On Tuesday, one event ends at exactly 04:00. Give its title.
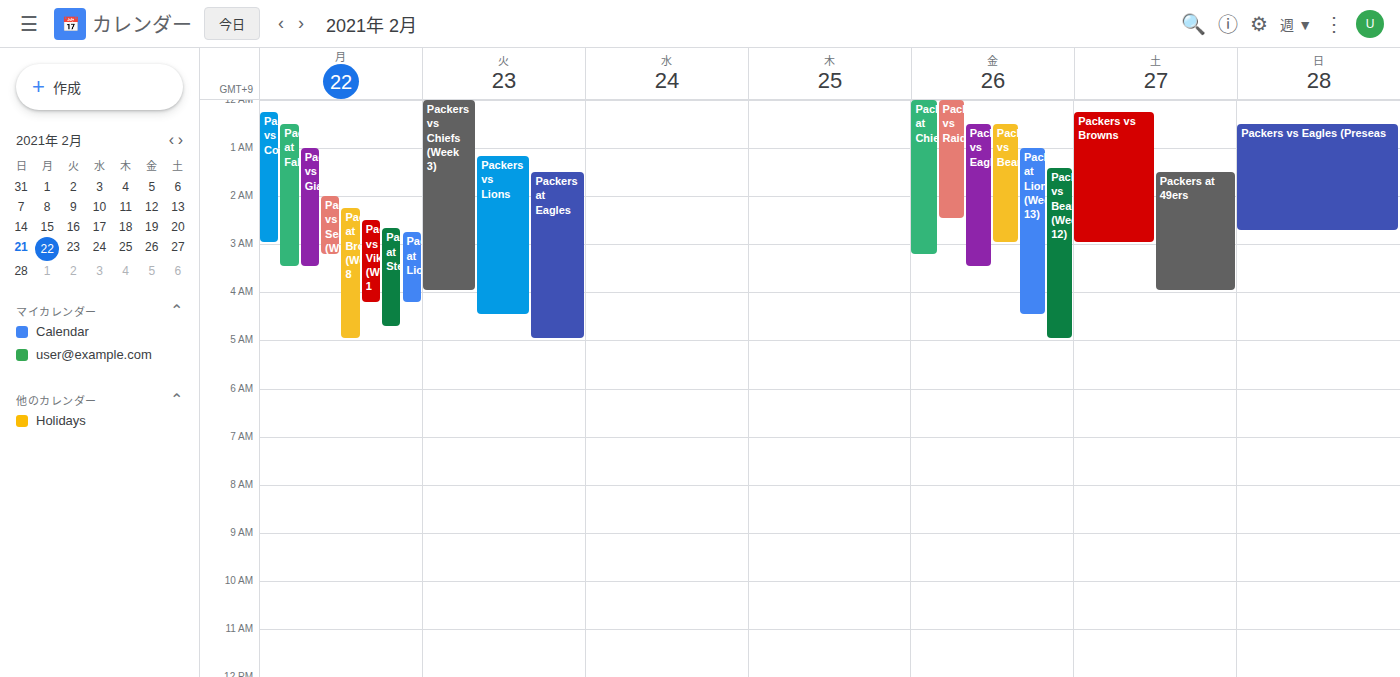
"Packers vs Chiefs (Week 3)"